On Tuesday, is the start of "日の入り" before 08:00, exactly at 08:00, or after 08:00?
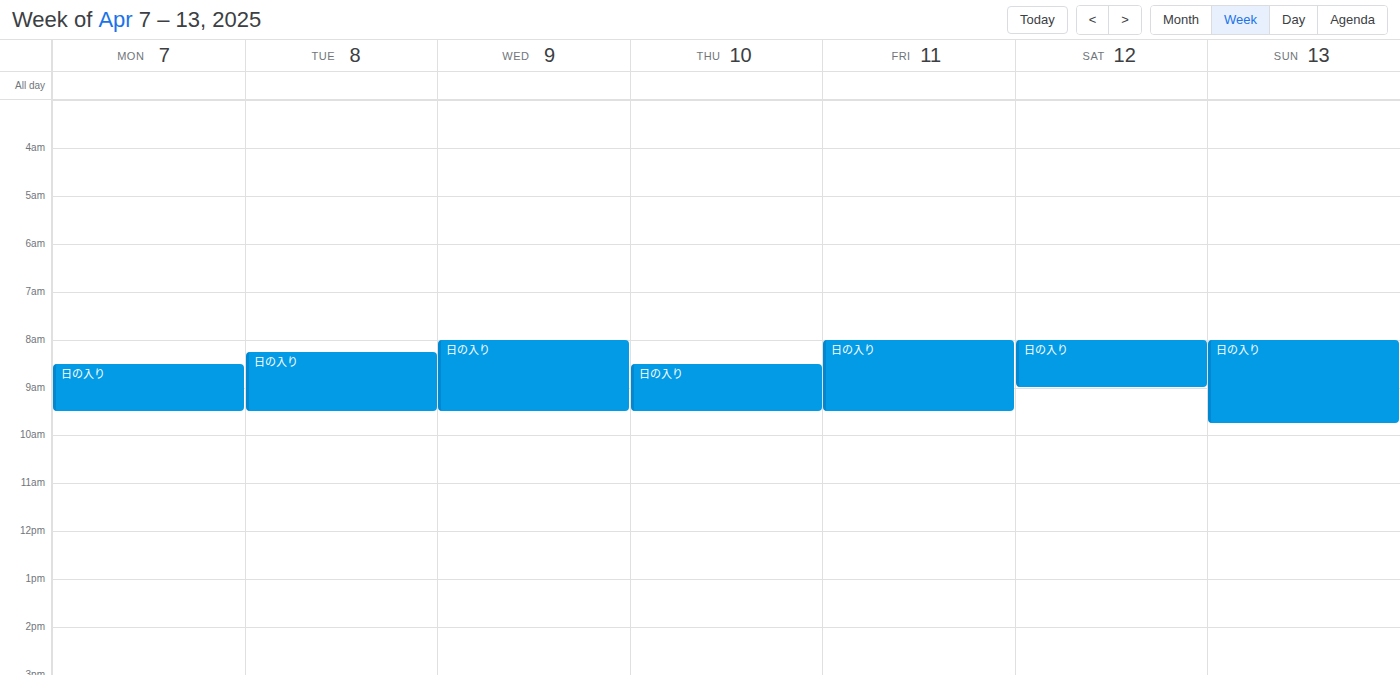
08:15 -- after 08:00, 15 minutes below the 08:00 line.